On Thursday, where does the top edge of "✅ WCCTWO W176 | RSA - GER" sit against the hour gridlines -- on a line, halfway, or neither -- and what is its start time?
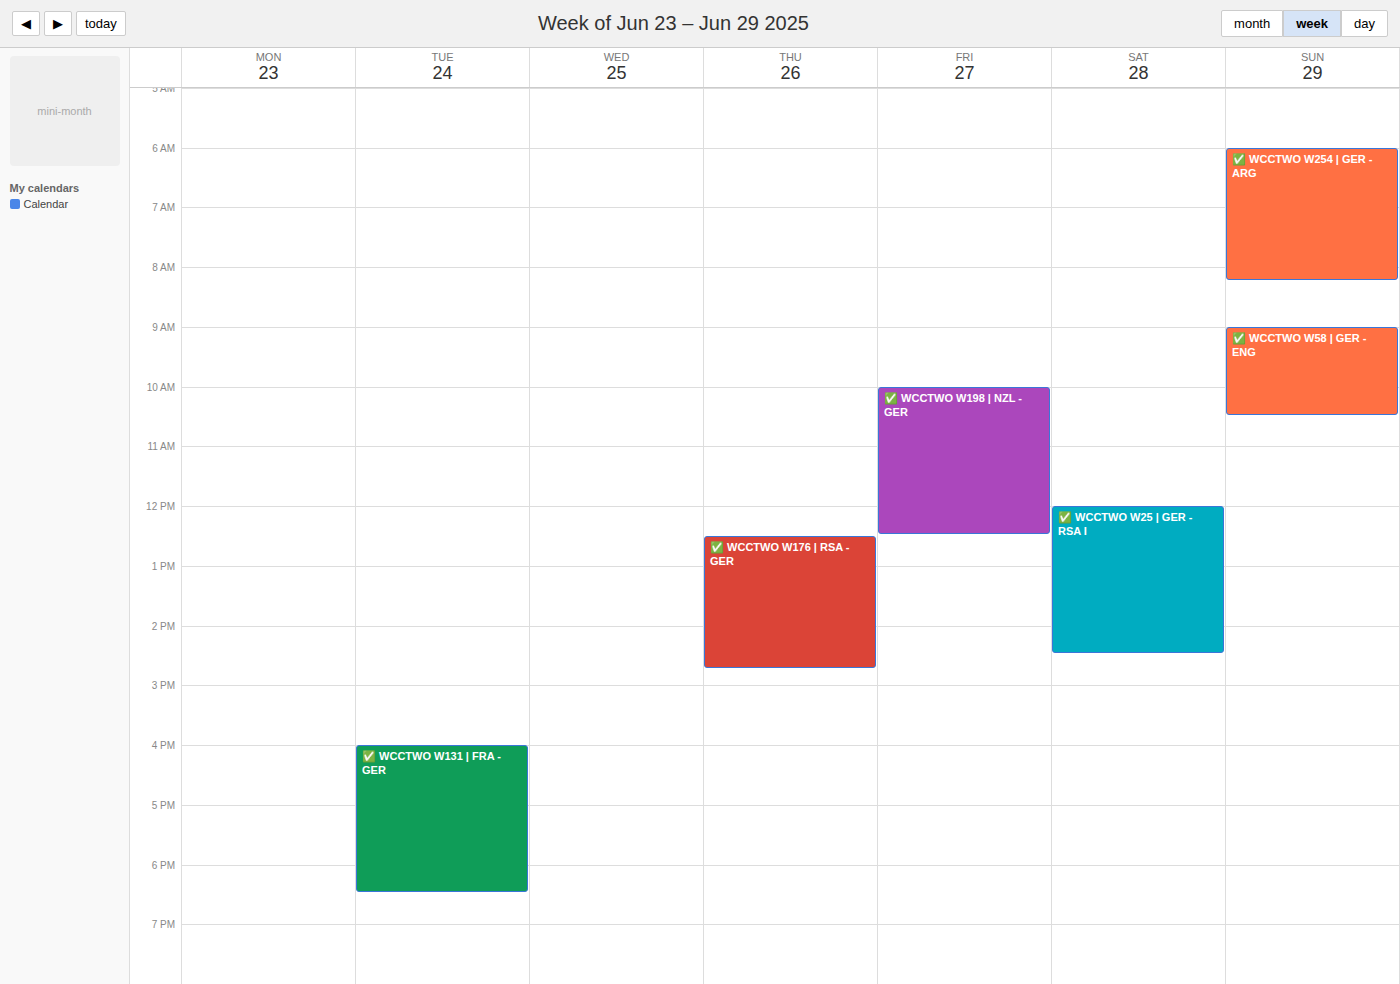
12:30 -- halfway between the 12:00 and 13:00 lines.